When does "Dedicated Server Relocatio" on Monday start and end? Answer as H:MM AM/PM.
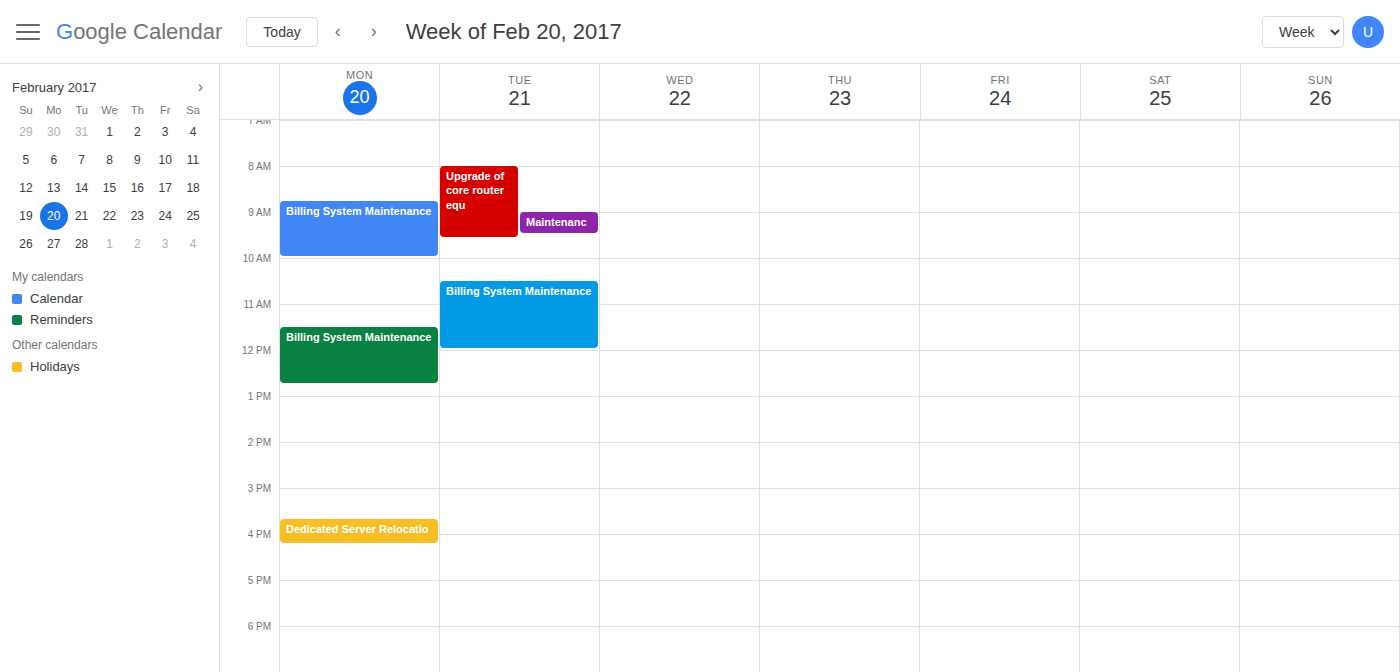
3:40 PM to 4:15 PM